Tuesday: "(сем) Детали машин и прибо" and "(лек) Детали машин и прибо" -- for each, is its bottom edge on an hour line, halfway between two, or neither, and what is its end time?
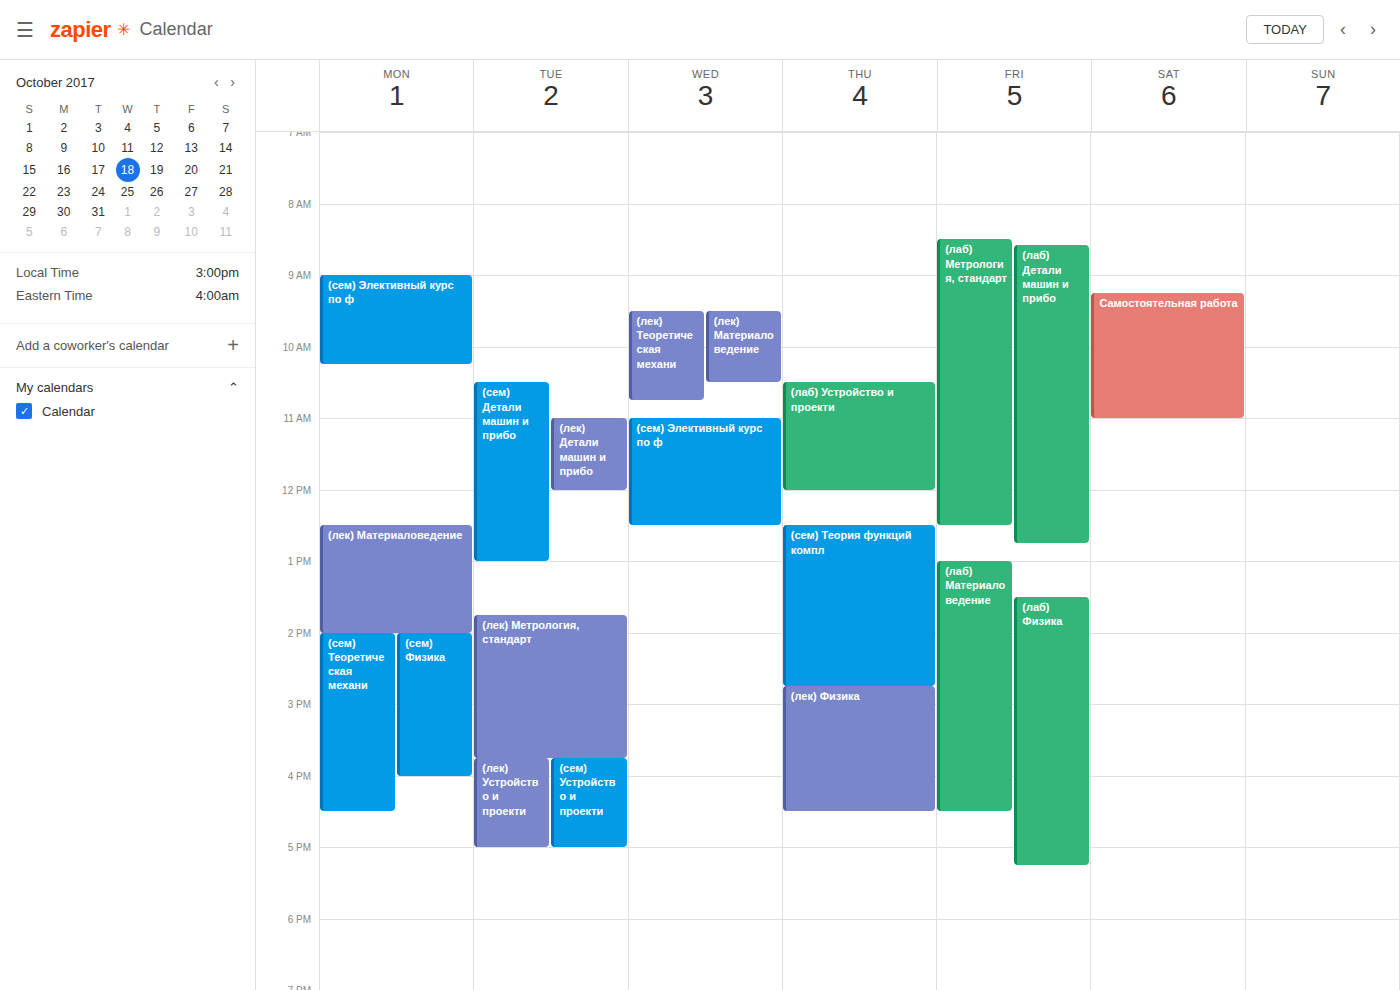
"(сем) Детали машин и прибо": 1:00 PM, exactly on the 1 PM line. "(лек) Детали машин и прибо": 12:00 PM, exactly on the 12 PM line.